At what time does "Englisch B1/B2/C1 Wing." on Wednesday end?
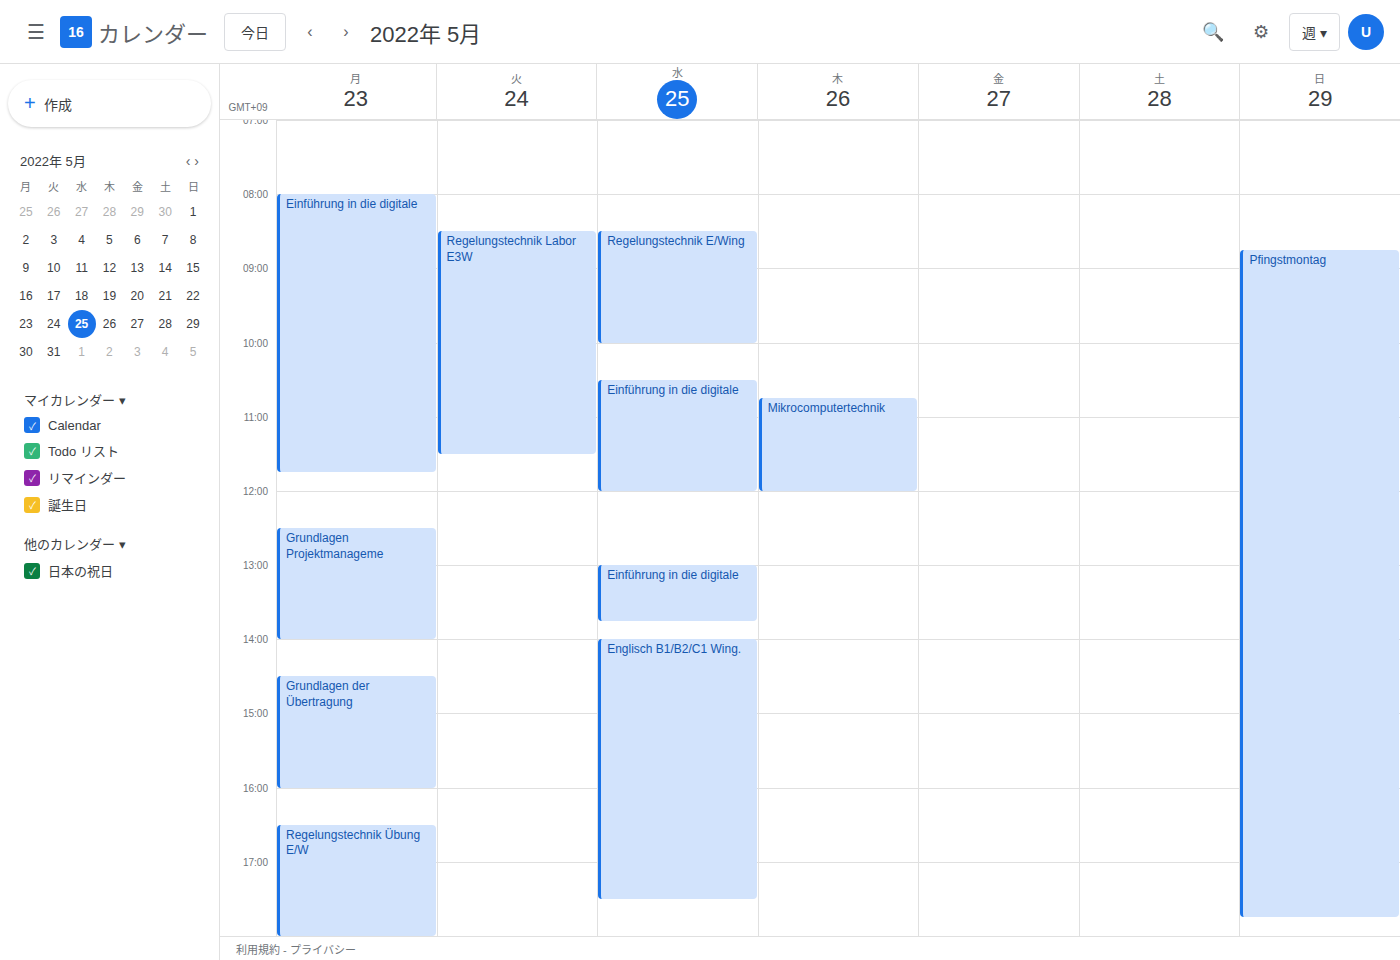
5:30 PM